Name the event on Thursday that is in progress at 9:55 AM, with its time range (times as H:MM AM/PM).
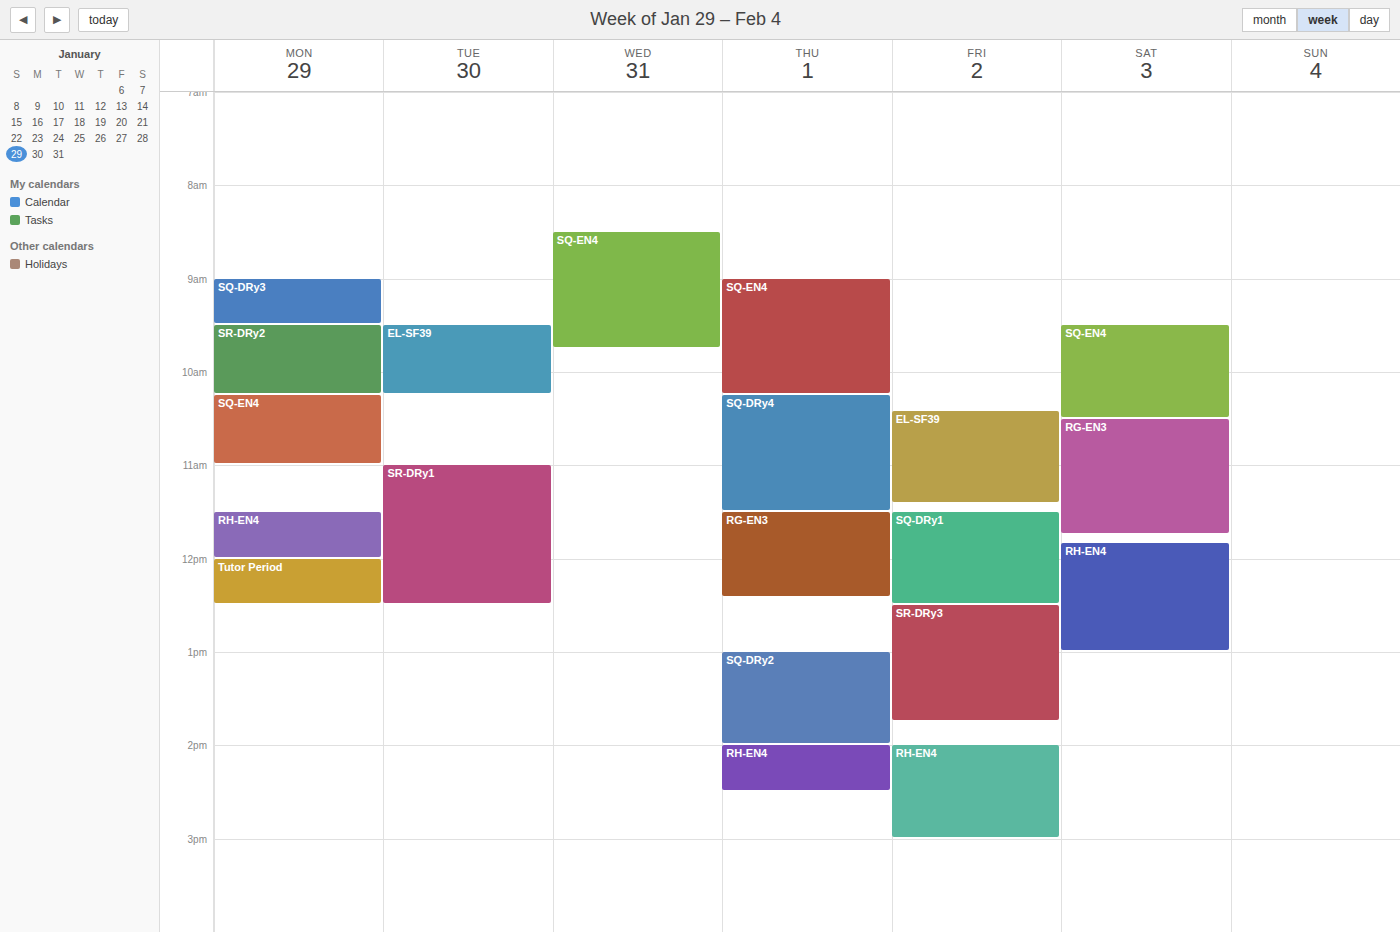
"SQ-EN4", 9:00 AM to 10:15 AM